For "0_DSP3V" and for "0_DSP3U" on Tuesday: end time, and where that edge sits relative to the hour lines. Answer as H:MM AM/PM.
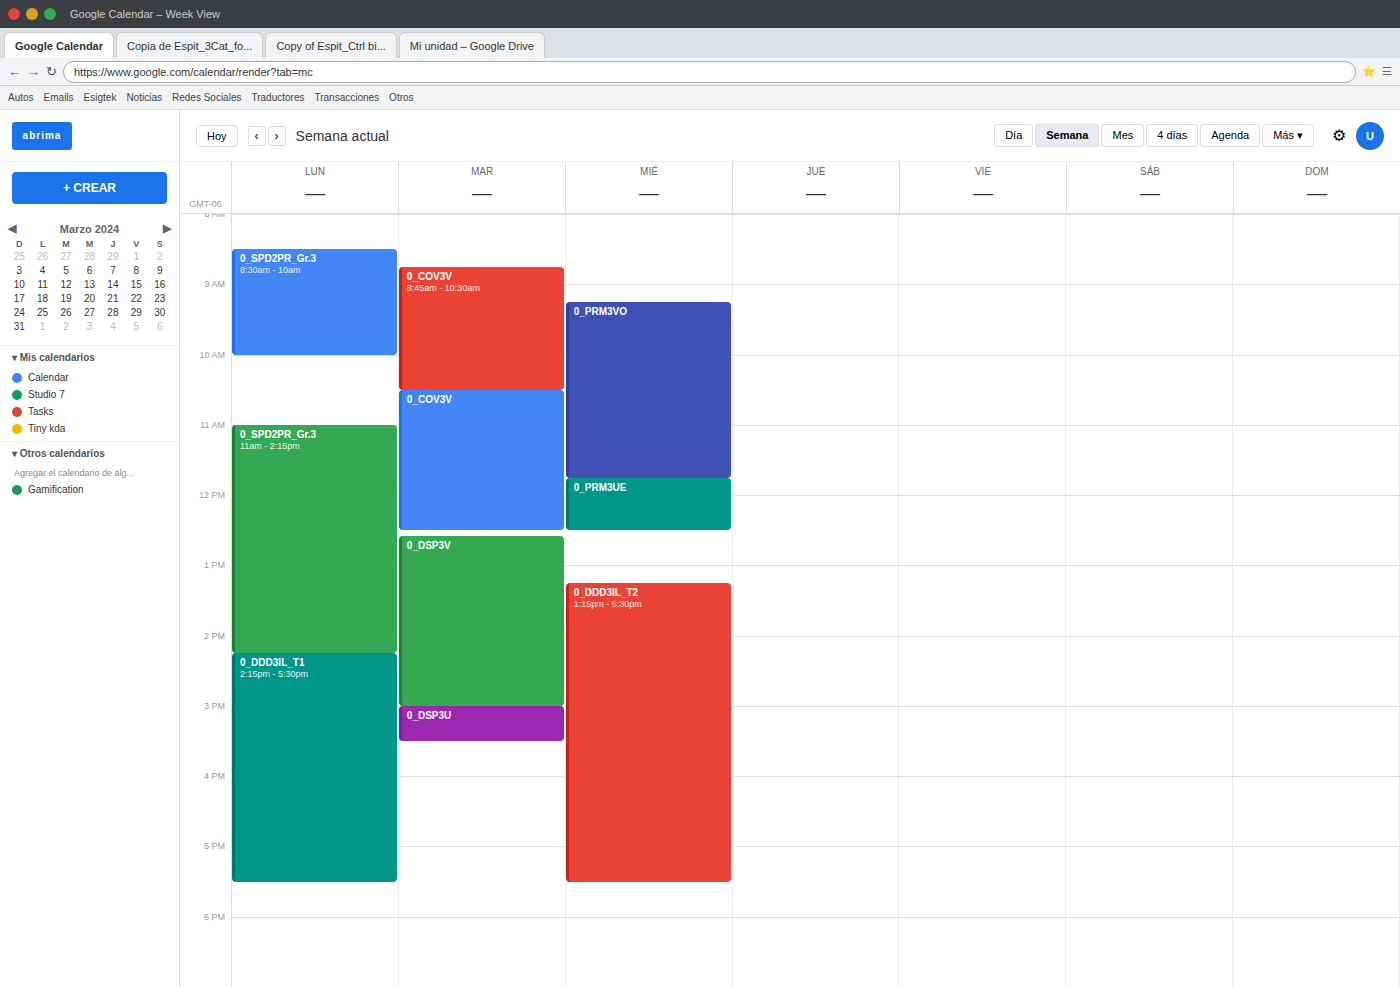
"0_DSP3V": 3:00 PM, exactly on the 3 PM line. "0_DSP3U": 3:30 PM, halfway between the 3 PM and 4 PM lines.